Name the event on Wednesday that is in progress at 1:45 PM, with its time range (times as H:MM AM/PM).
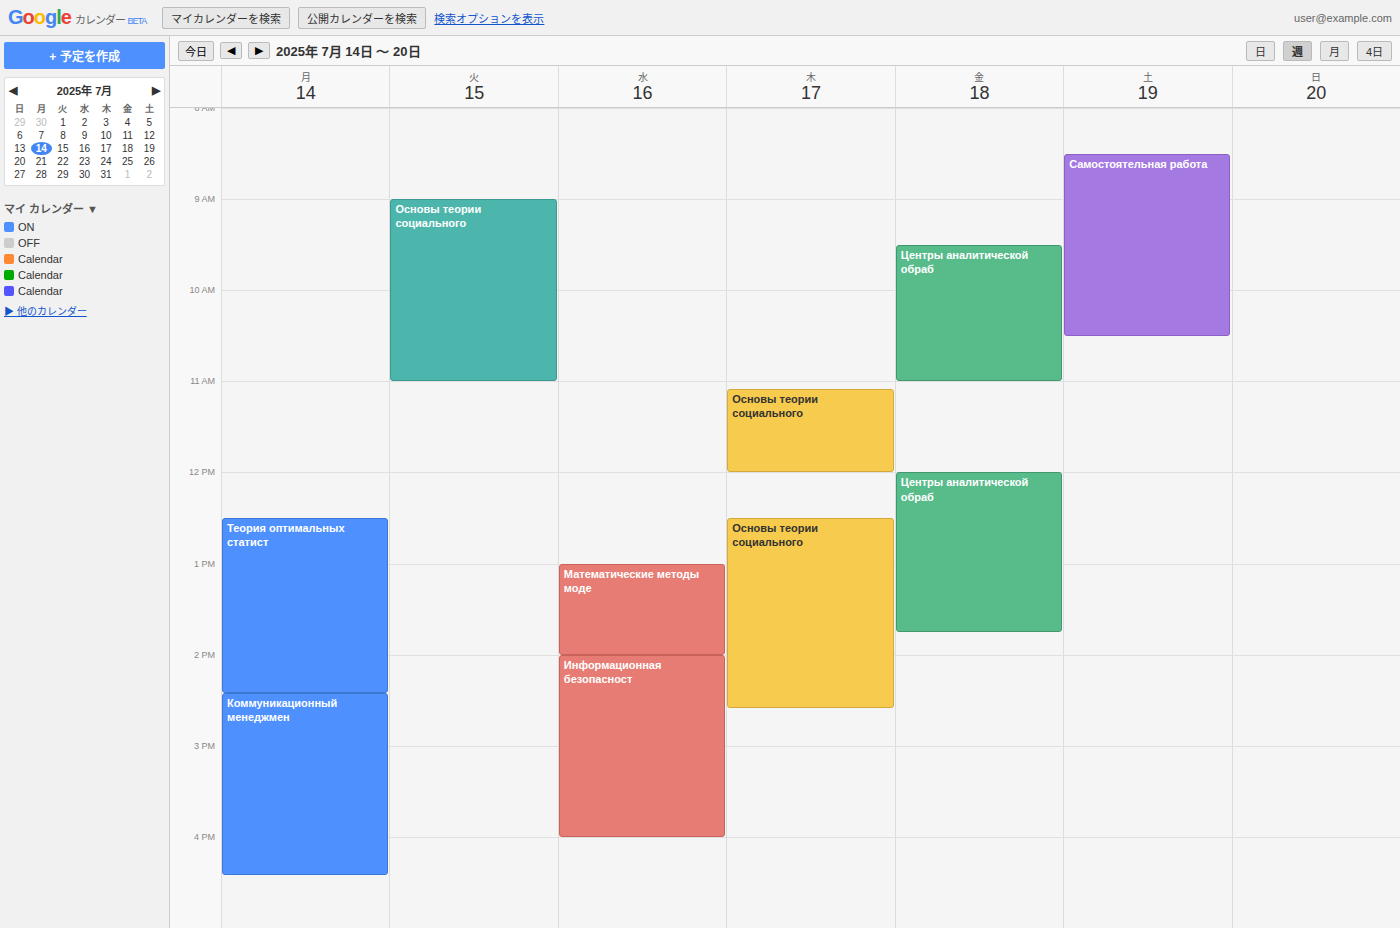
"Математические методы моде", 1:00 PM to 2:00 PM